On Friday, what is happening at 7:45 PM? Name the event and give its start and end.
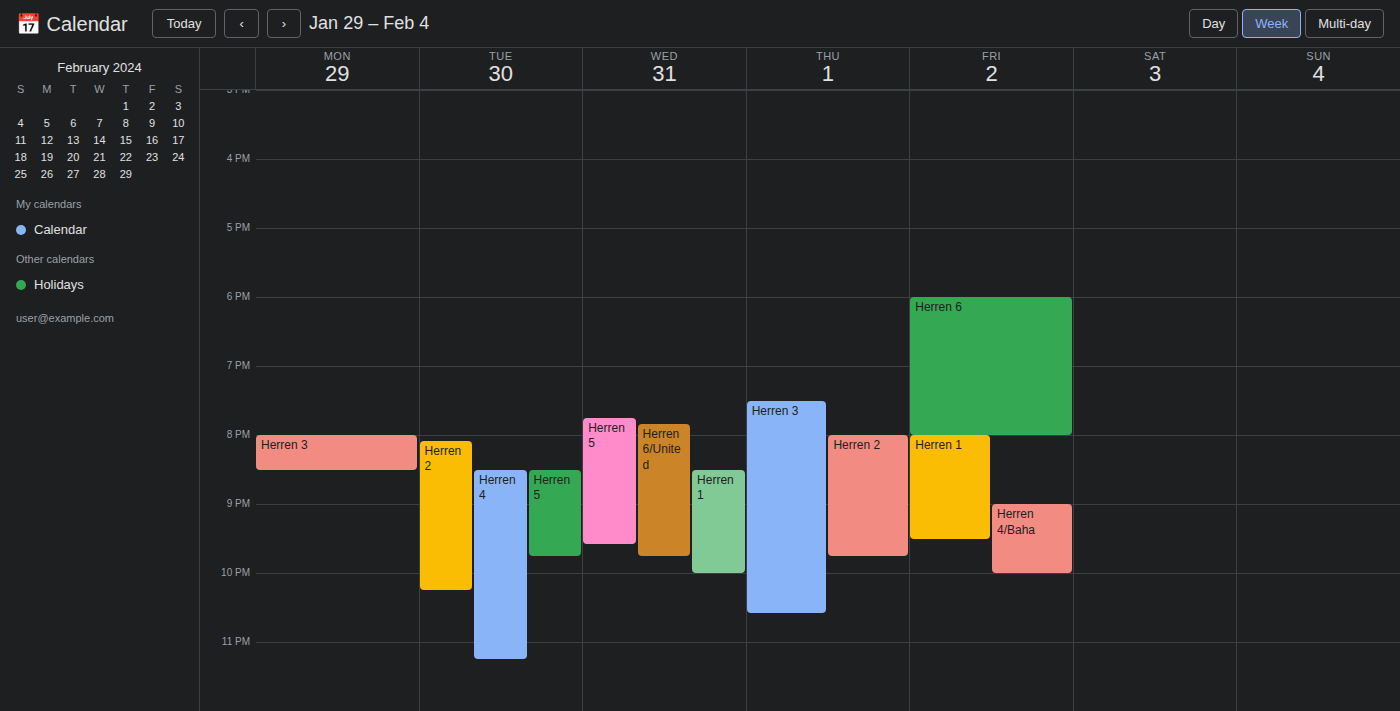
"Herren 6", 6:00 PM to 8:00 PM